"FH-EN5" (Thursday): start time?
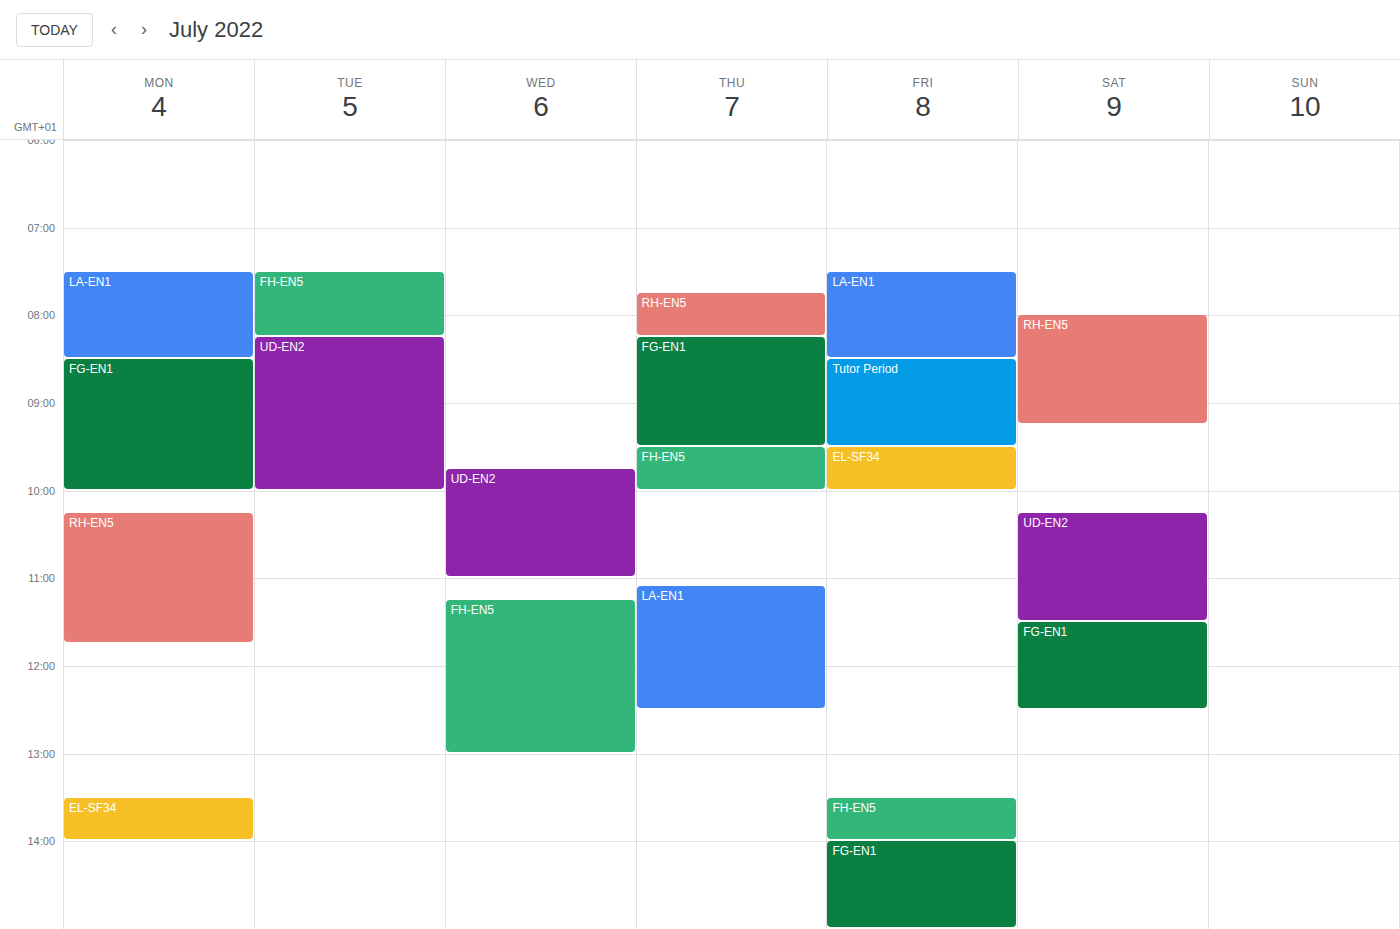
9:30 AM